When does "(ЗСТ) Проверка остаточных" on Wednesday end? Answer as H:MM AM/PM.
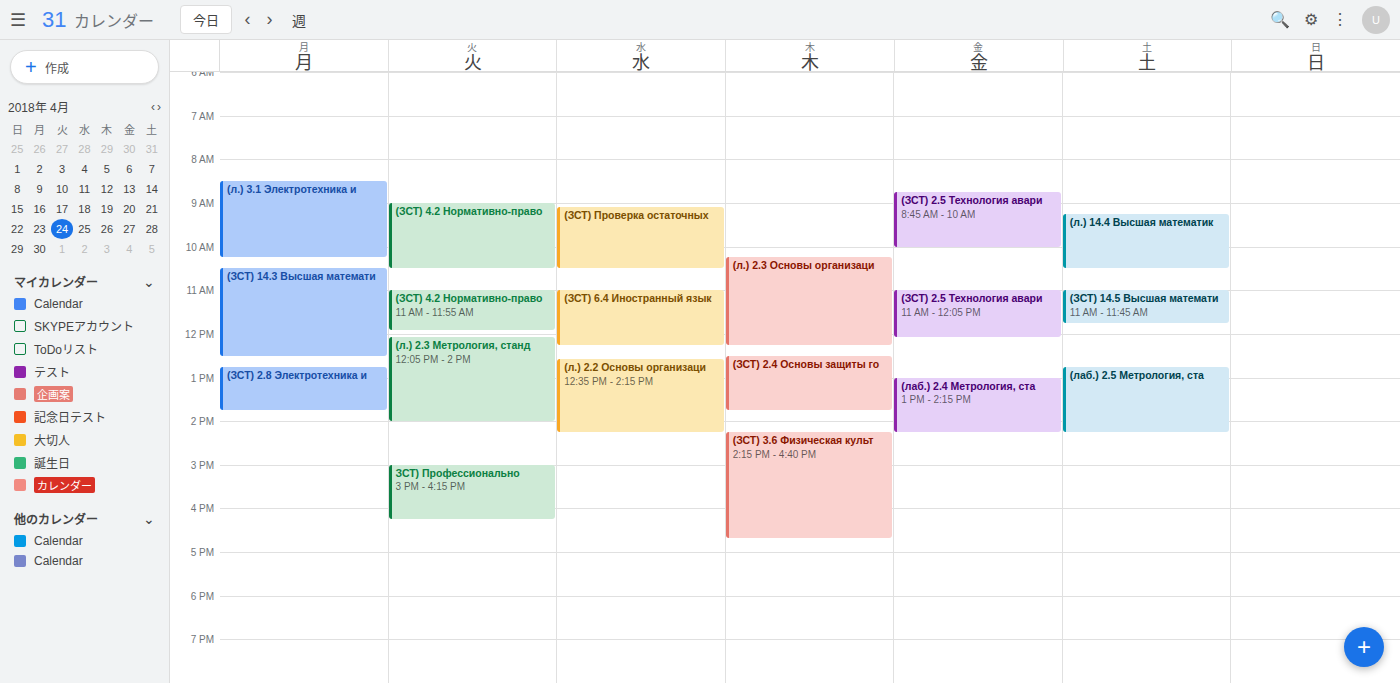
10:30 AM